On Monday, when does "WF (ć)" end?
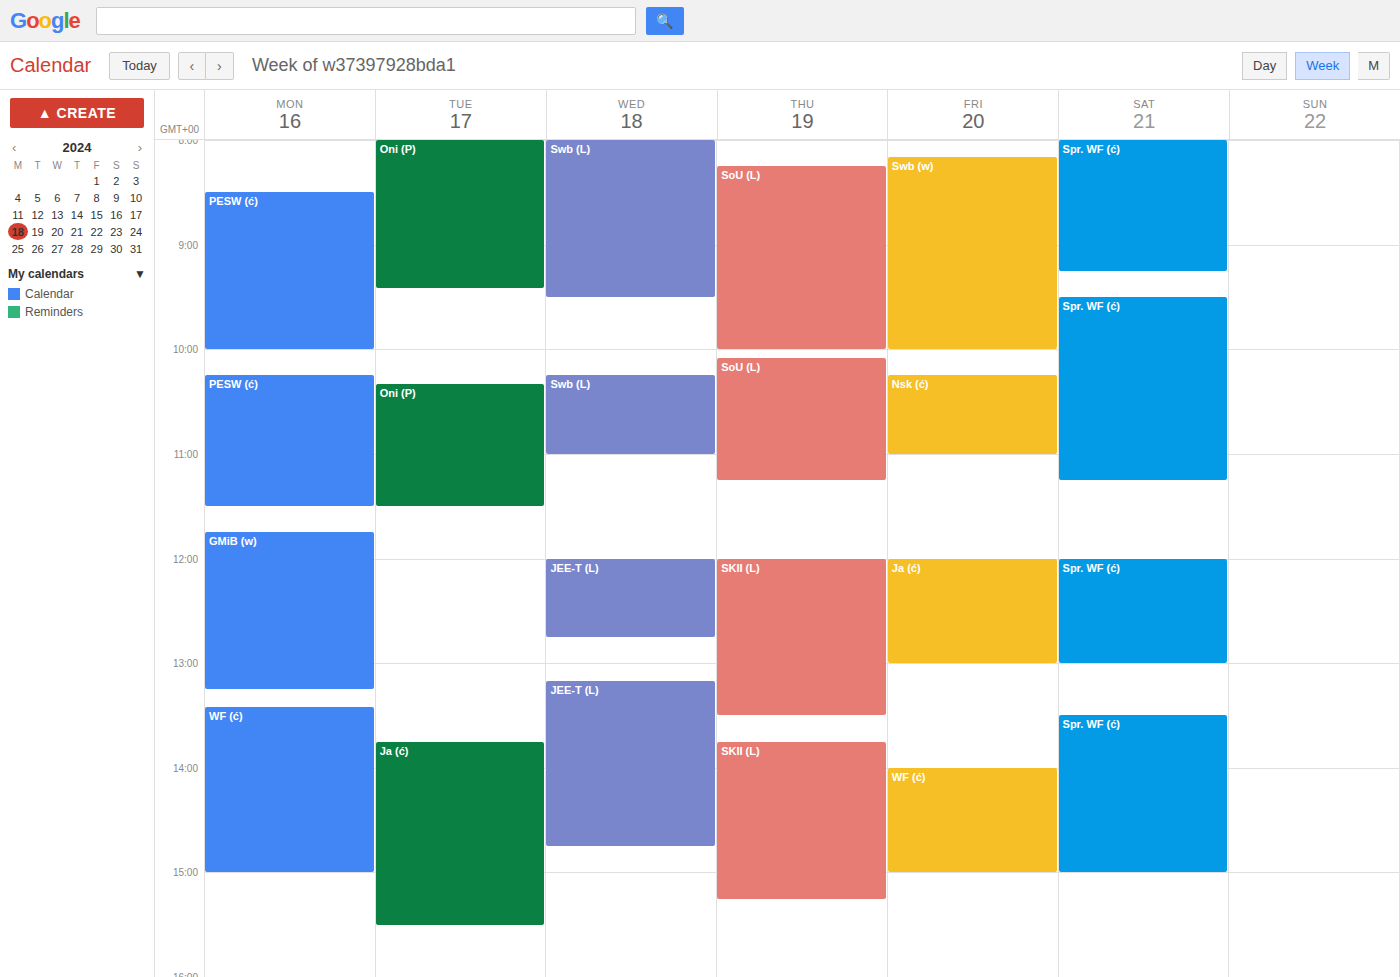
3:00 PM